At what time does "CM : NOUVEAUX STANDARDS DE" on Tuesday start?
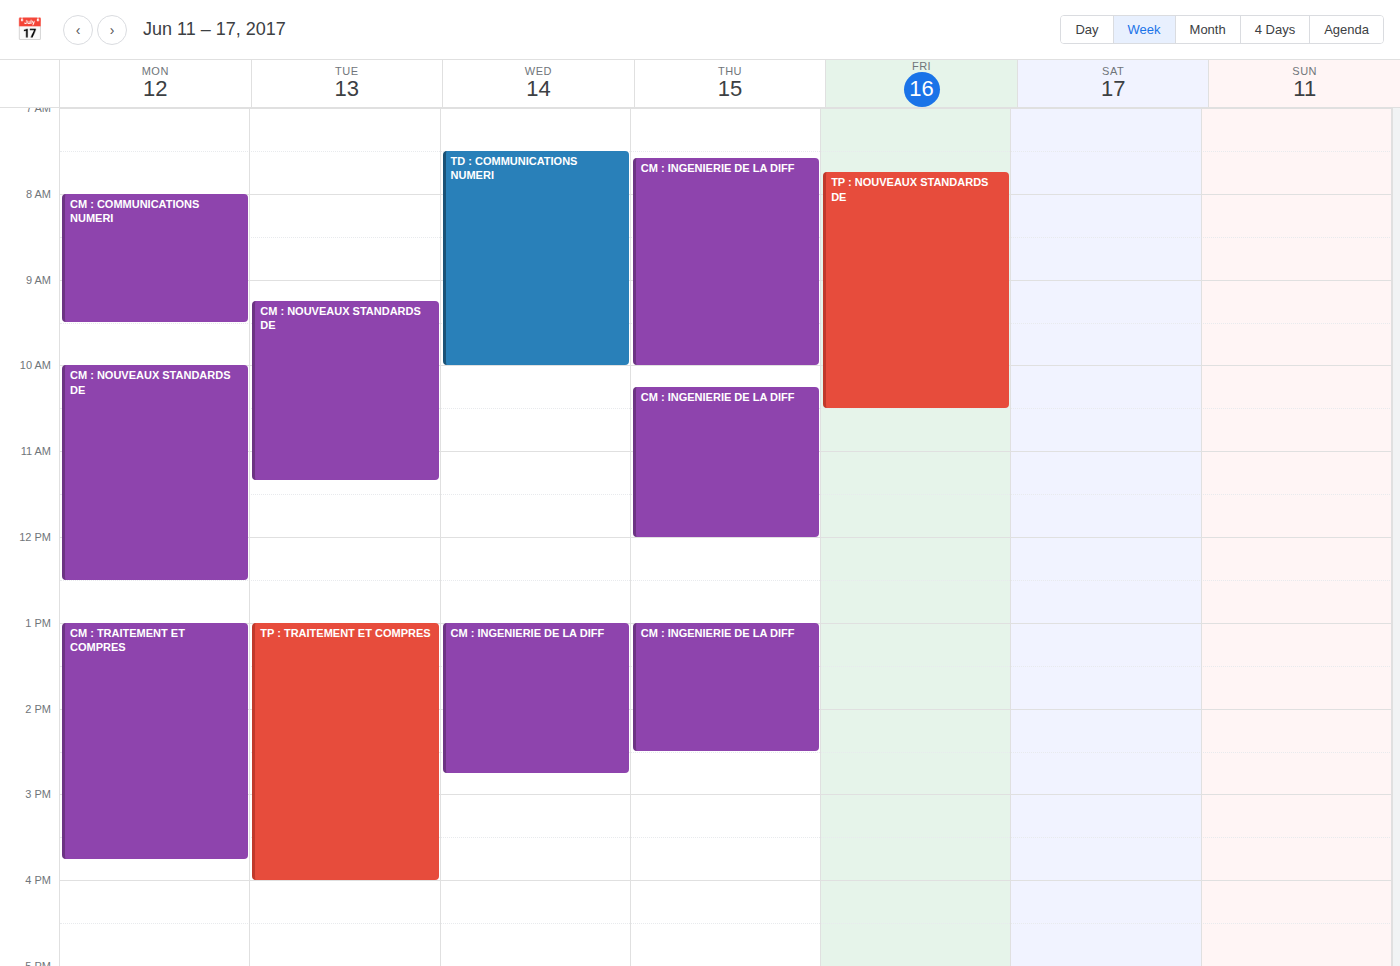
9:15 AM